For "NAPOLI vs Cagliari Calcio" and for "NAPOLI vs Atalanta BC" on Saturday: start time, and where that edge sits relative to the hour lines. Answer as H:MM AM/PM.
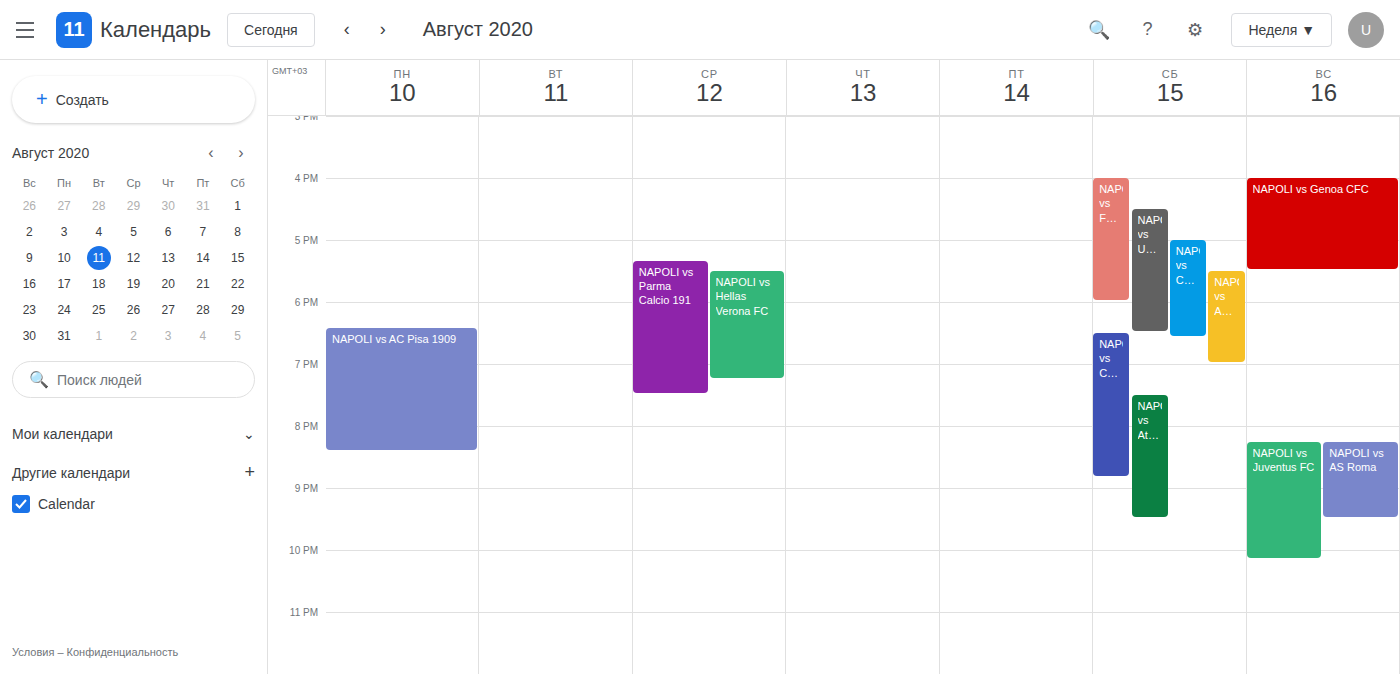
"NAPOLI vs Cagliari Calcio": 6:30 PM, halfway between the 6 PM and 7 PM lines. "NAPOLI vs Atalanta BC": 7:30 PM, halfway between the 7 PM and 8 PM lines.